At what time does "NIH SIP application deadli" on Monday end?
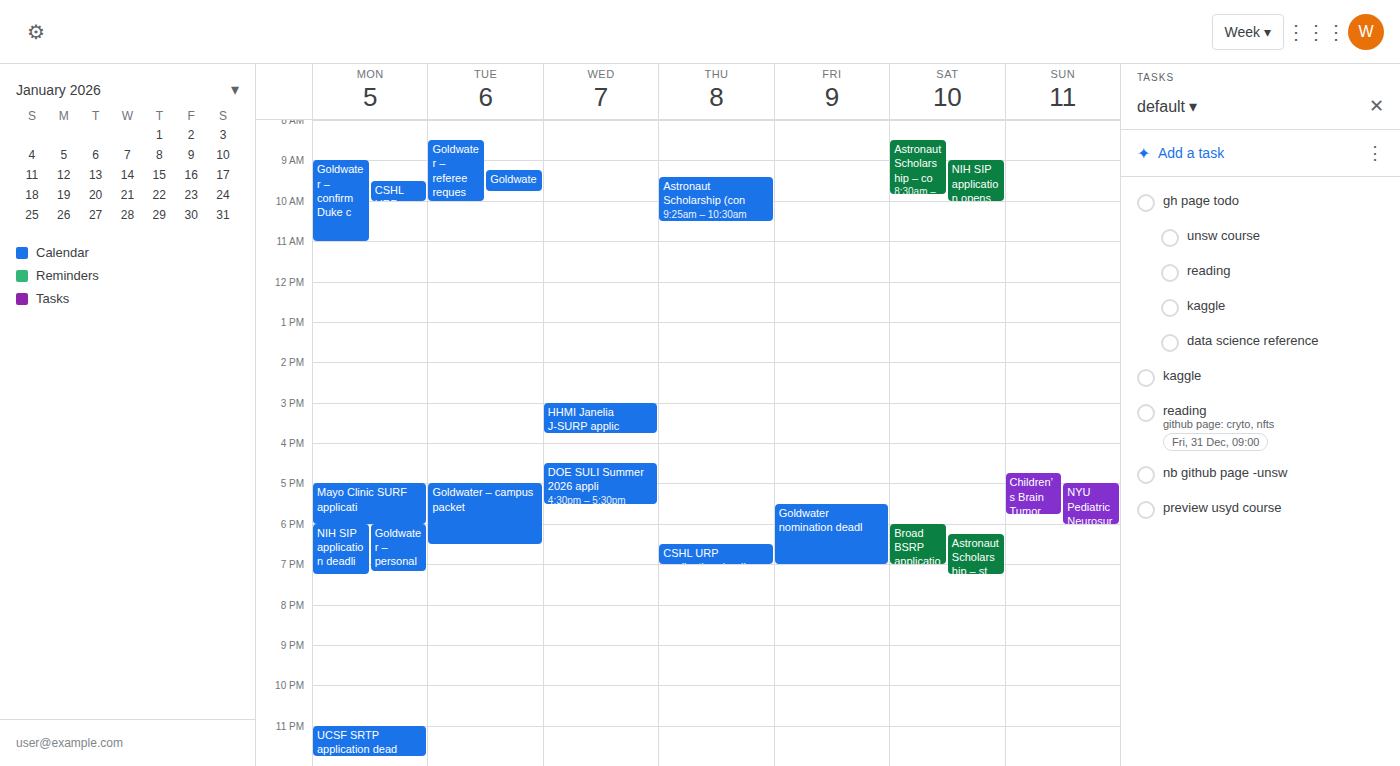
7:15 PM